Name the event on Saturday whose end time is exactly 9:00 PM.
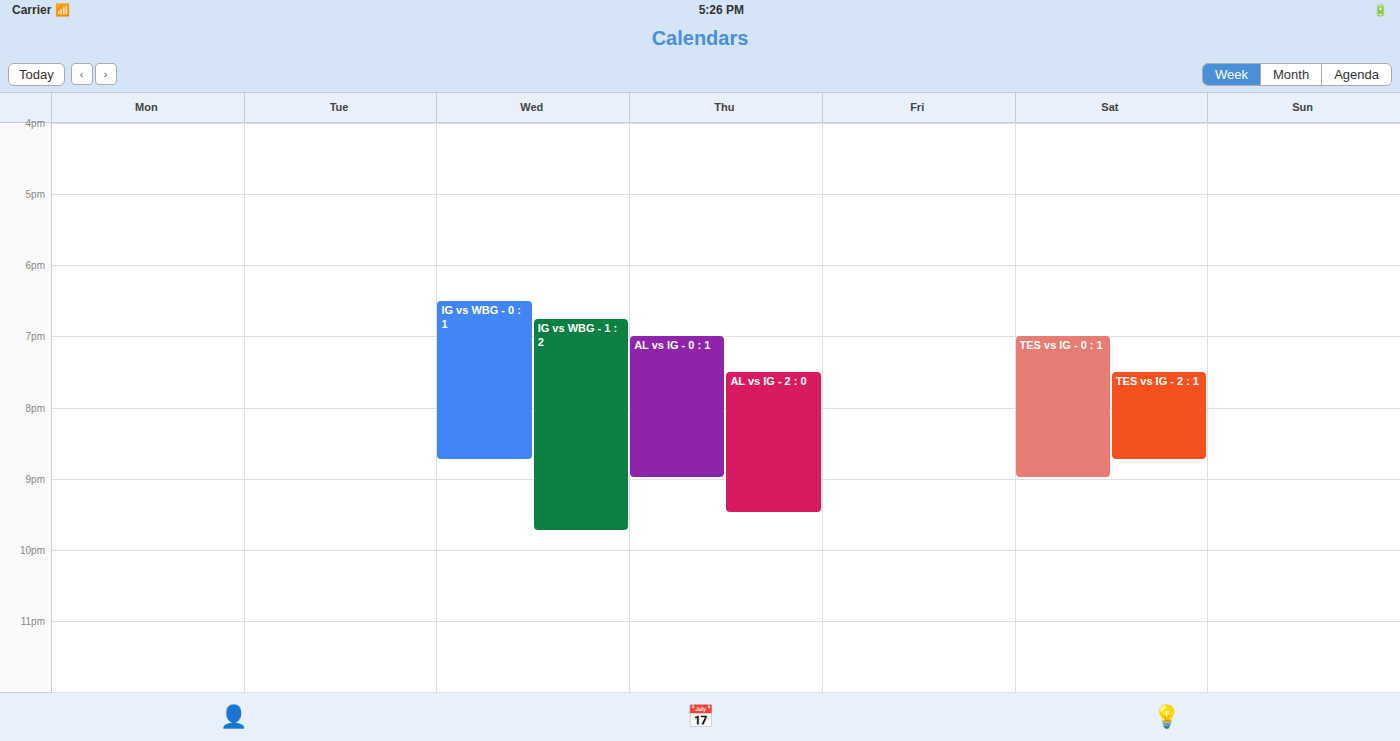
"TES vs IG - 0 : 1"